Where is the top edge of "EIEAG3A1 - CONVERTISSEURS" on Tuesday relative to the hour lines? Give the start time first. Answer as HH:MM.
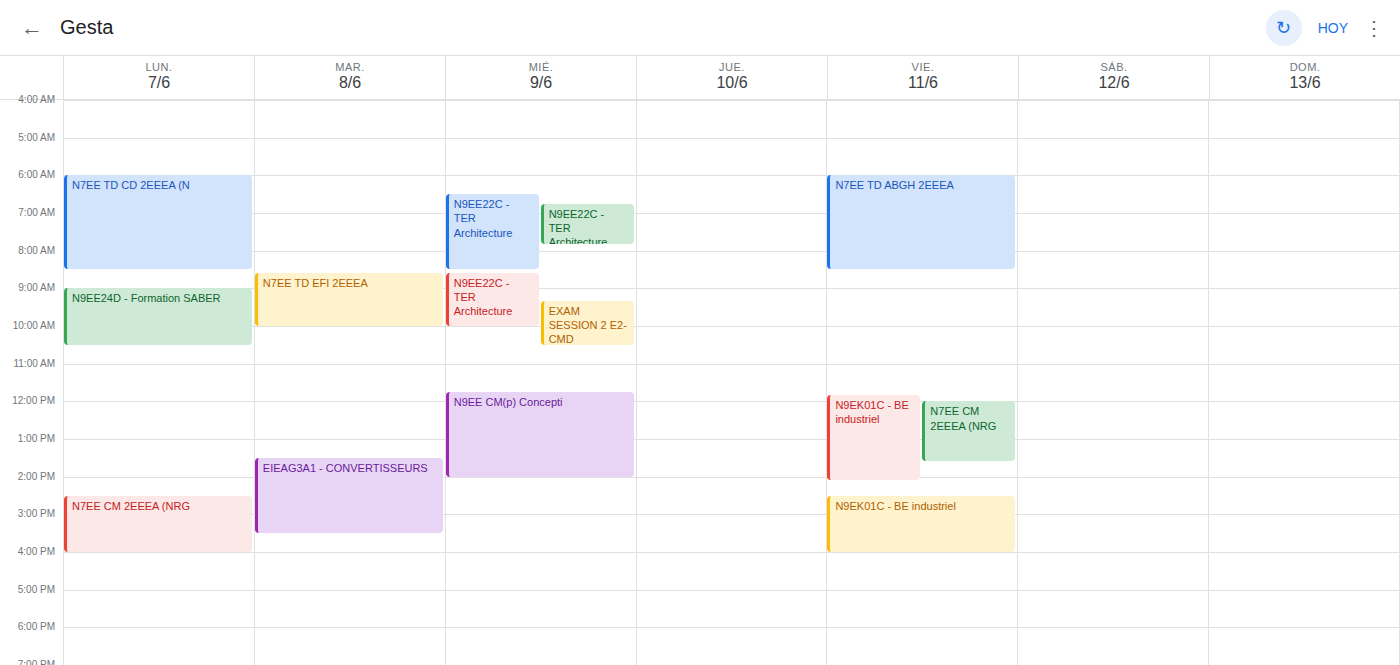
13:30 -- halfway between the 13:00 and 14:00 lines.